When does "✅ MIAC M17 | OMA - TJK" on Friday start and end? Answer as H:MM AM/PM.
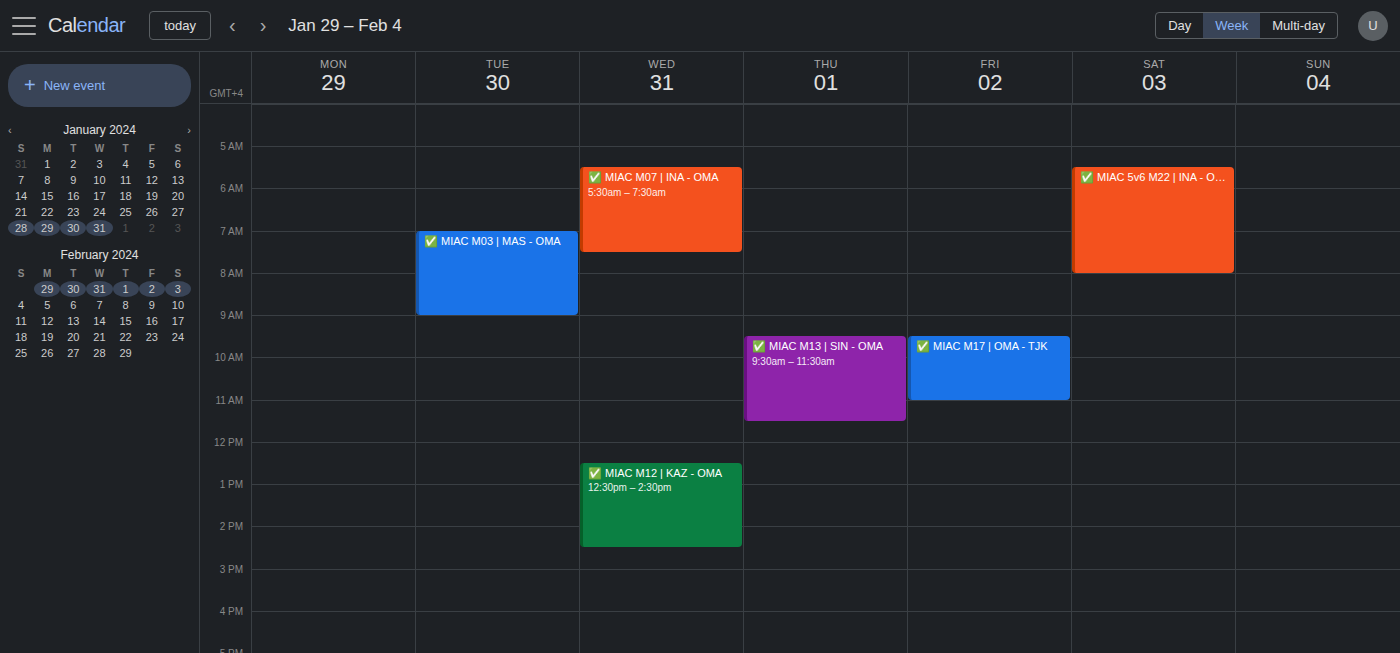
9:30 AM to 11:00 AM